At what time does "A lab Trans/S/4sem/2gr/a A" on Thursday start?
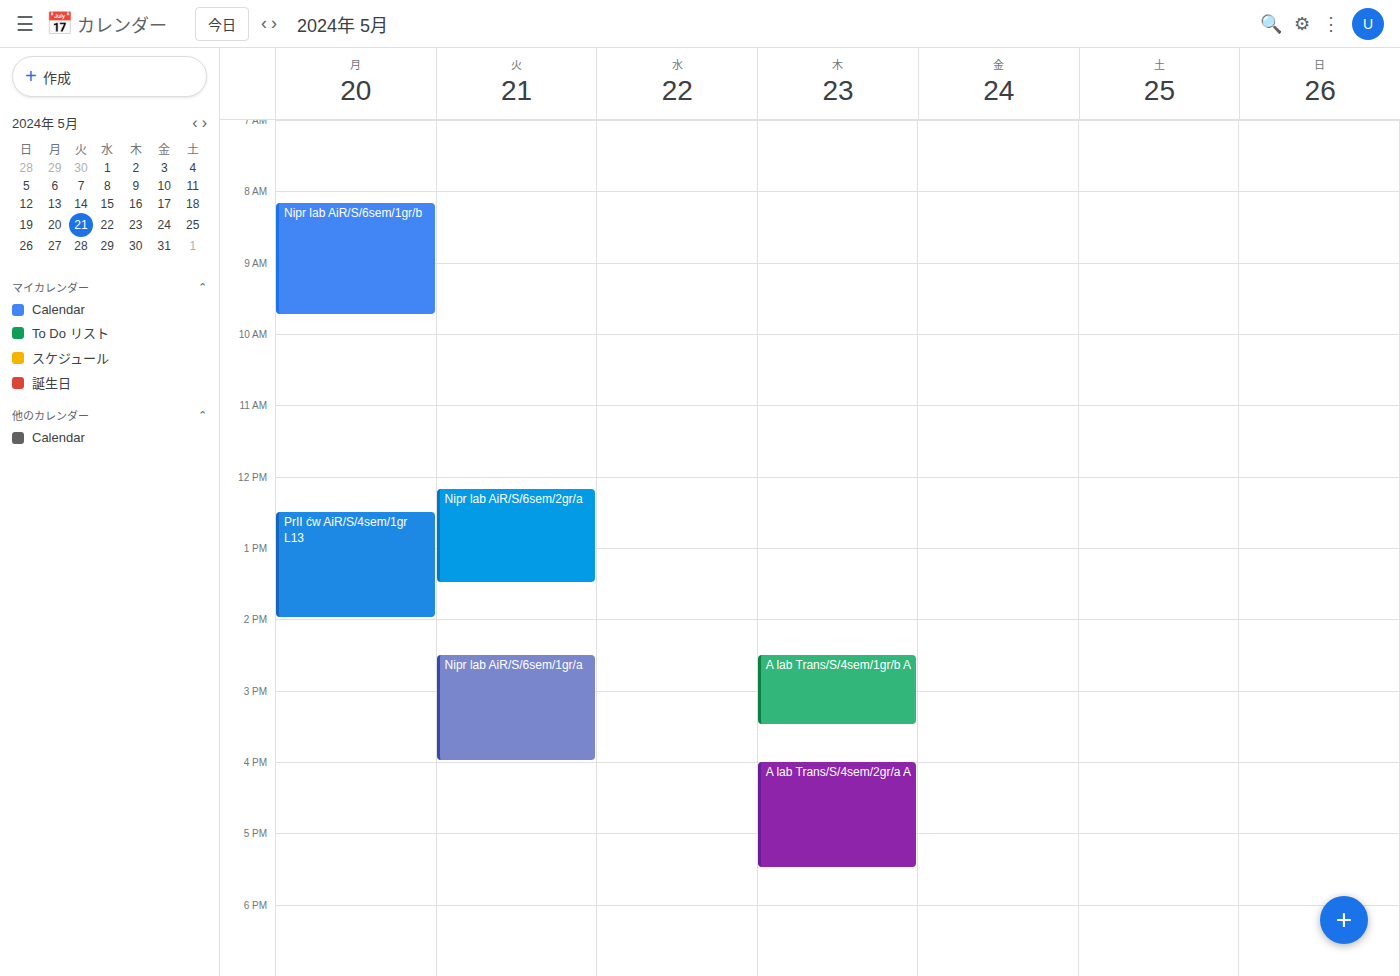
4:00 PM